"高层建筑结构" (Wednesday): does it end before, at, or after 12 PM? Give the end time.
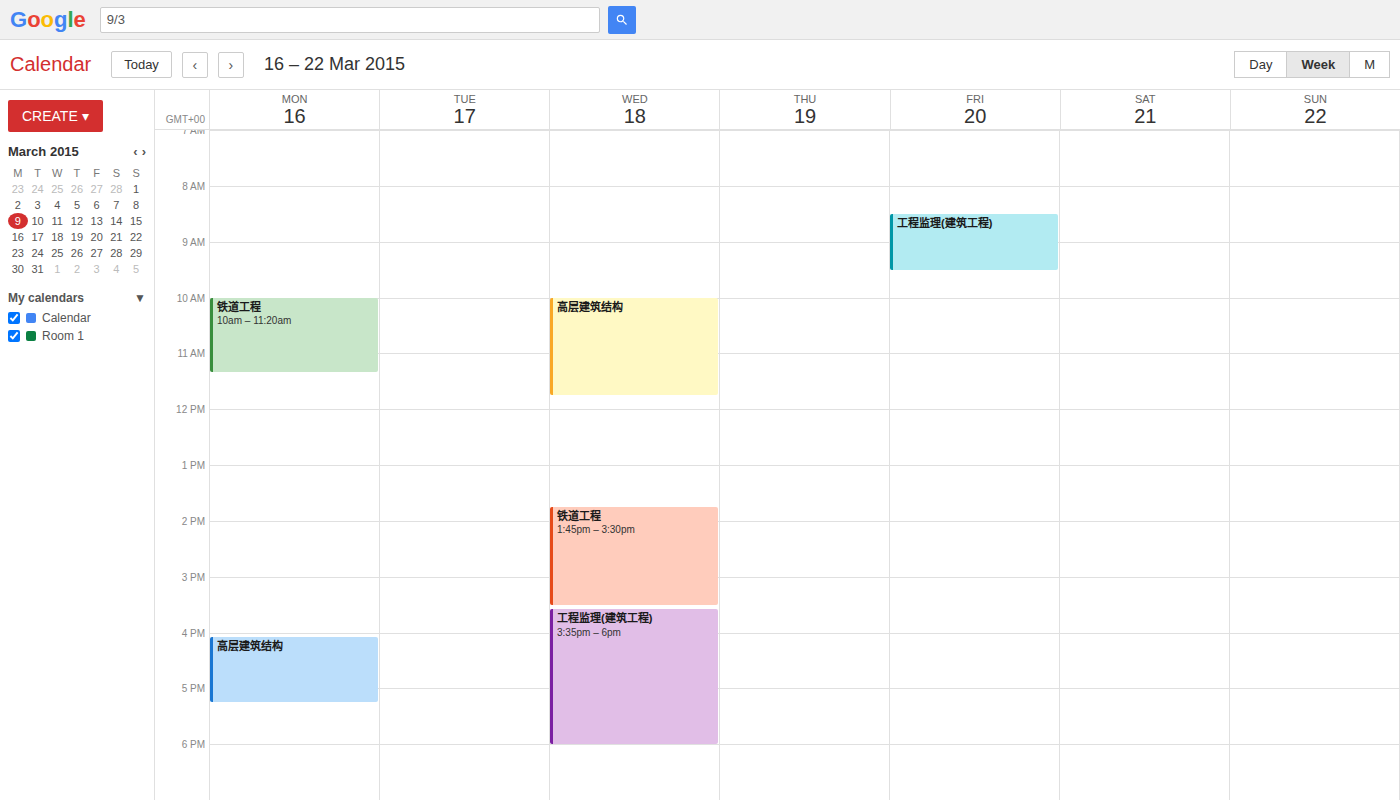
11:45 AM -- before 12 PM, 15 minutes above the 12 PM line.